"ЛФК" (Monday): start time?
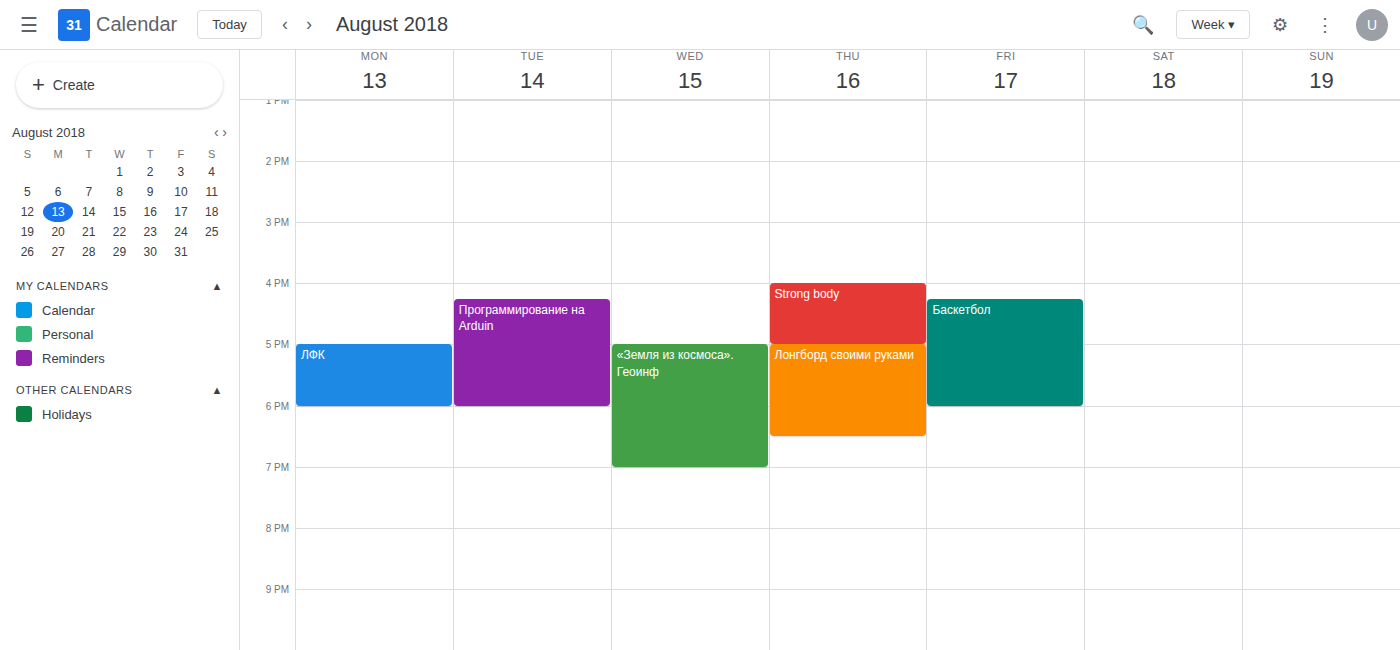
17:00